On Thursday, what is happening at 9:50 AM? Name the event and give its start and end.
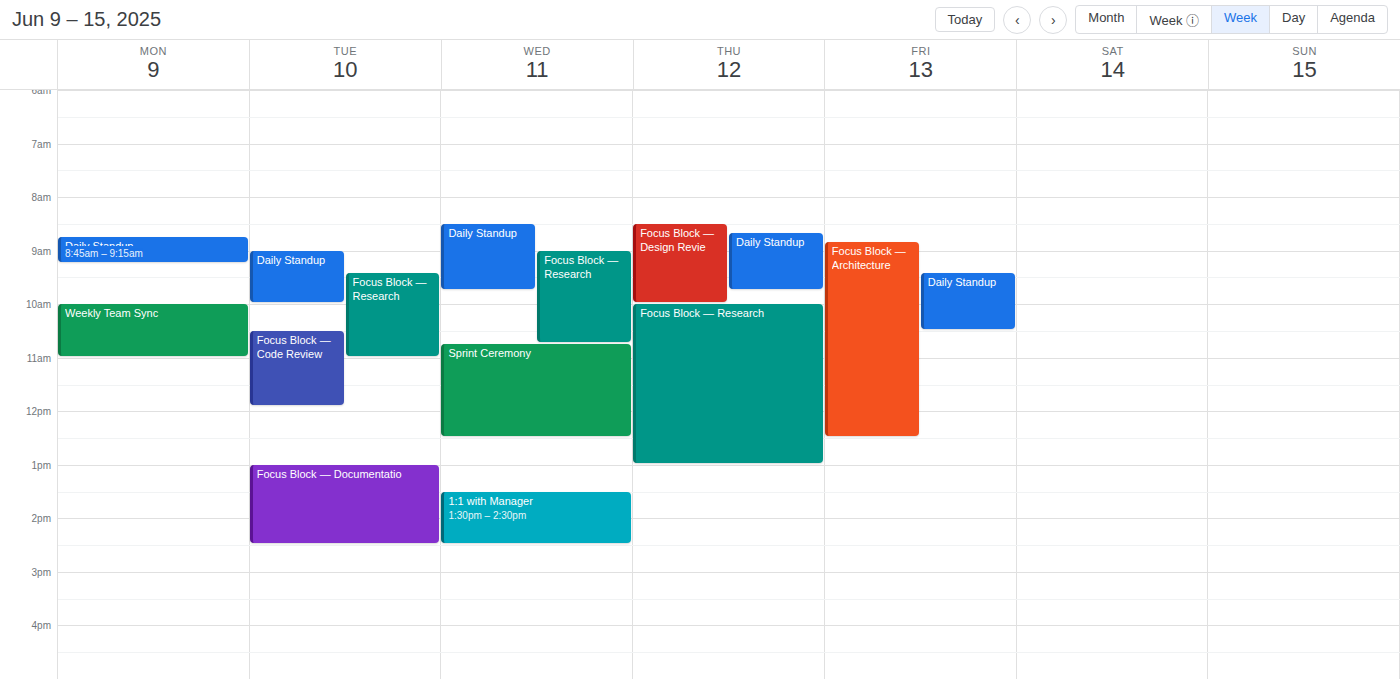
"Focus Block — Design Revie", 8:30 AM to 10:00 AM